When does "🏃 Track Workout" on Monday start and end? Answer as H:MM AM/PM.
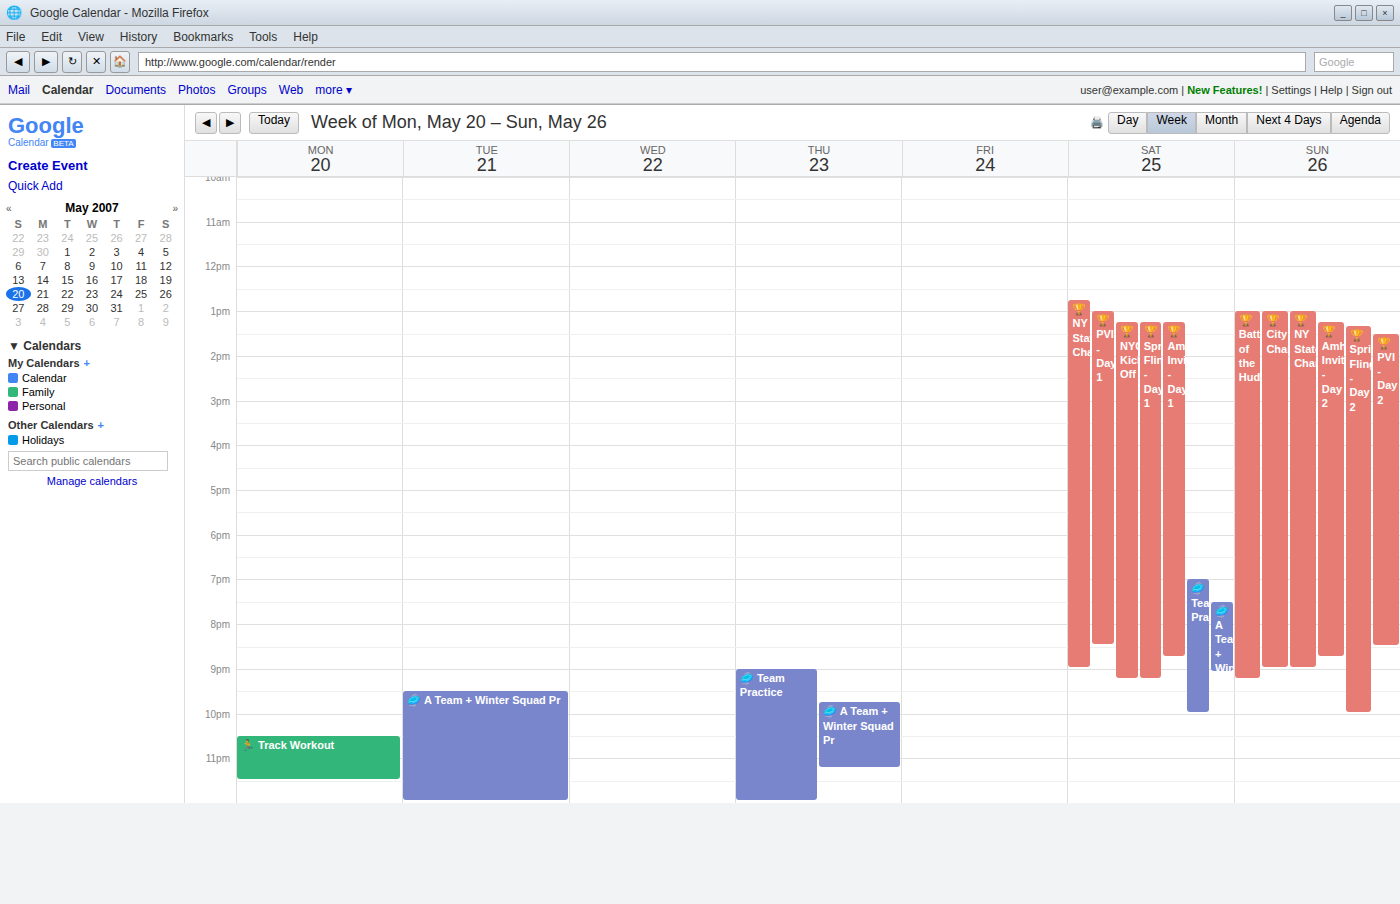
10:30 PM to 11:30 PM